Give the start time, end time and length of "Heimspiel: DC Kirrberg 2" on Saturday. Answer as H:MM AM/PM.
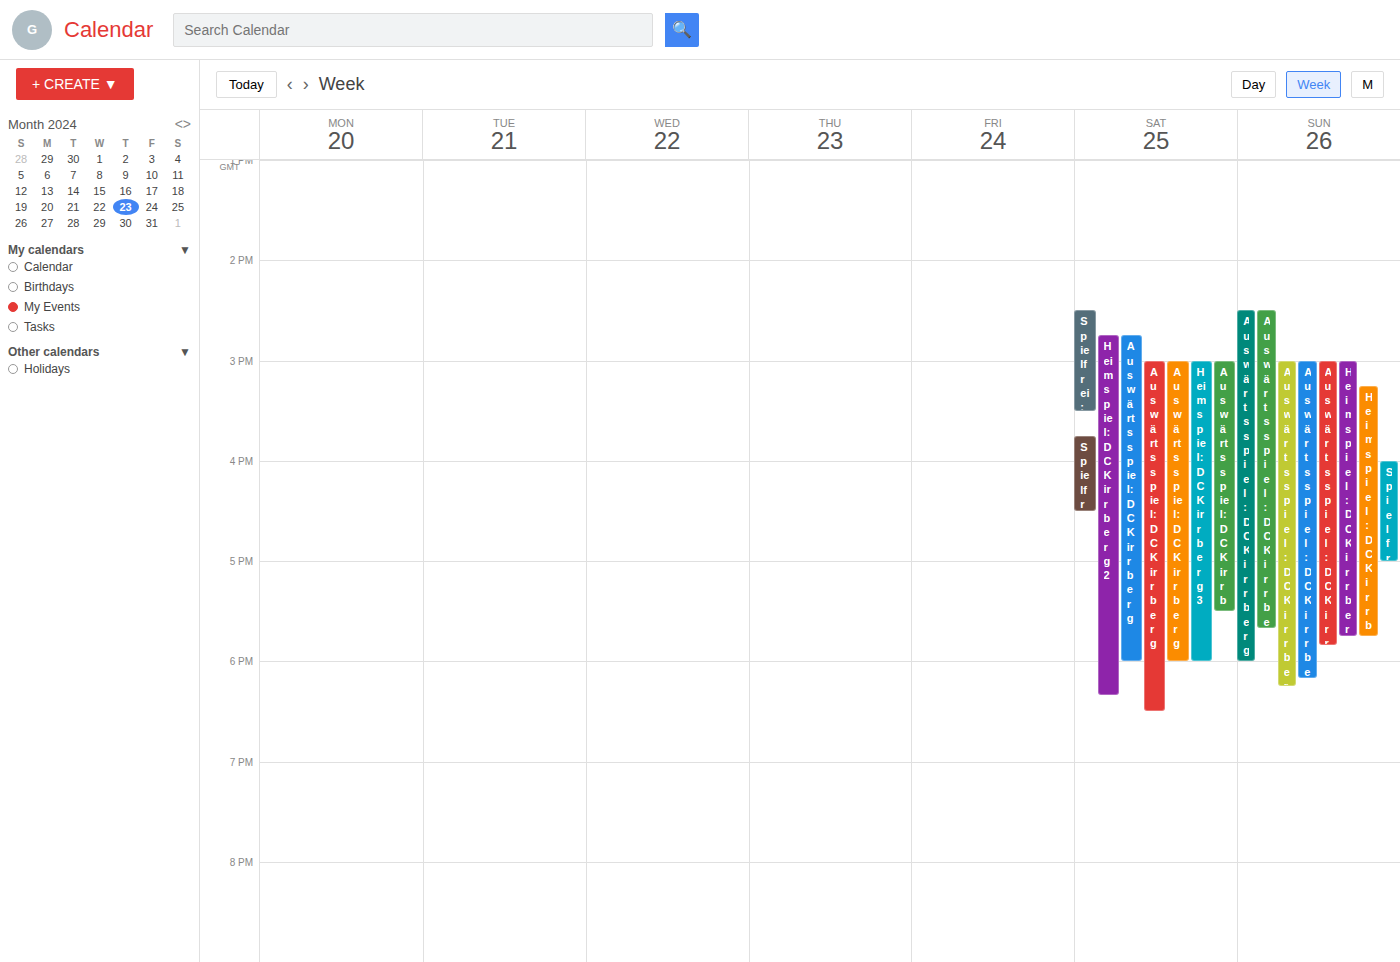
2:45 PM to 6:20 PM, 3 hours 35 minutes